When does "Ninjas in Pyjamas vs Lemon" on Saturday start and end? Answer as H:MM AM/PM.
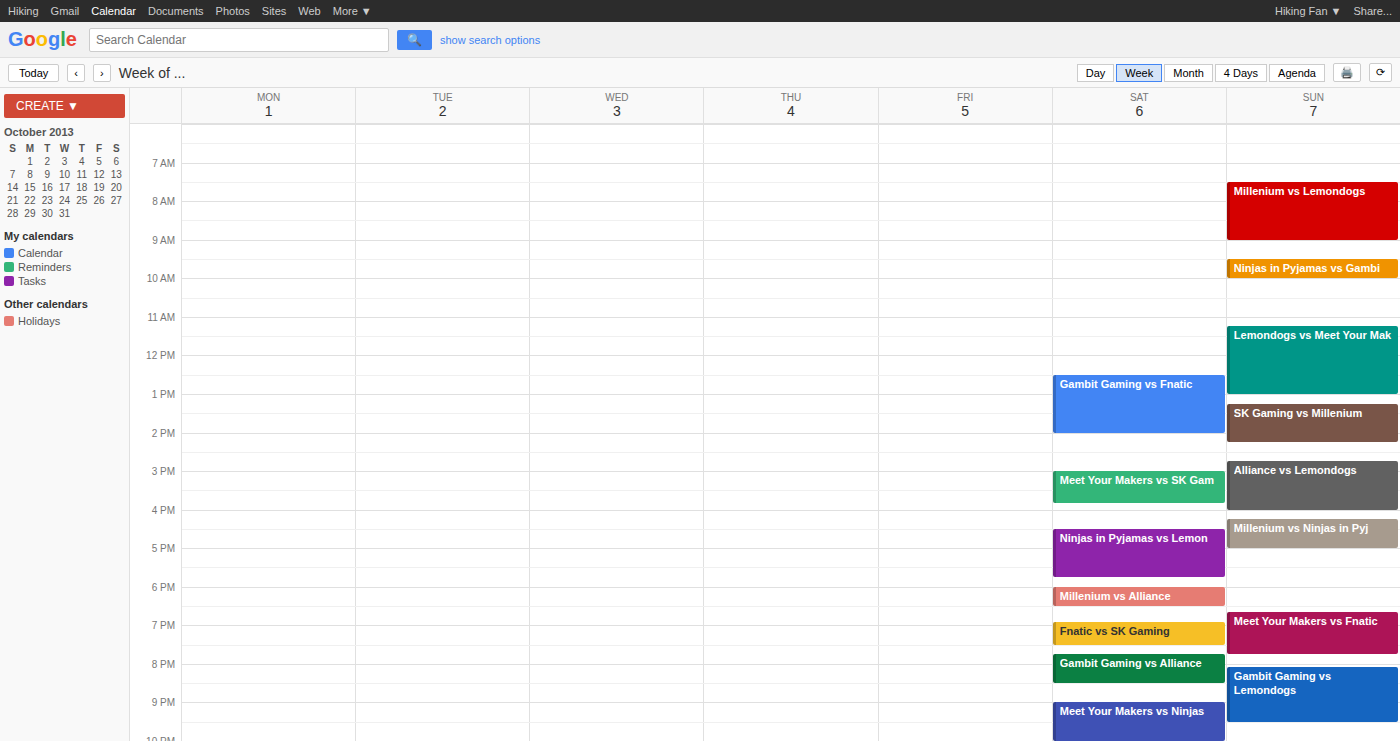
4:30 PM to 5:45 PM